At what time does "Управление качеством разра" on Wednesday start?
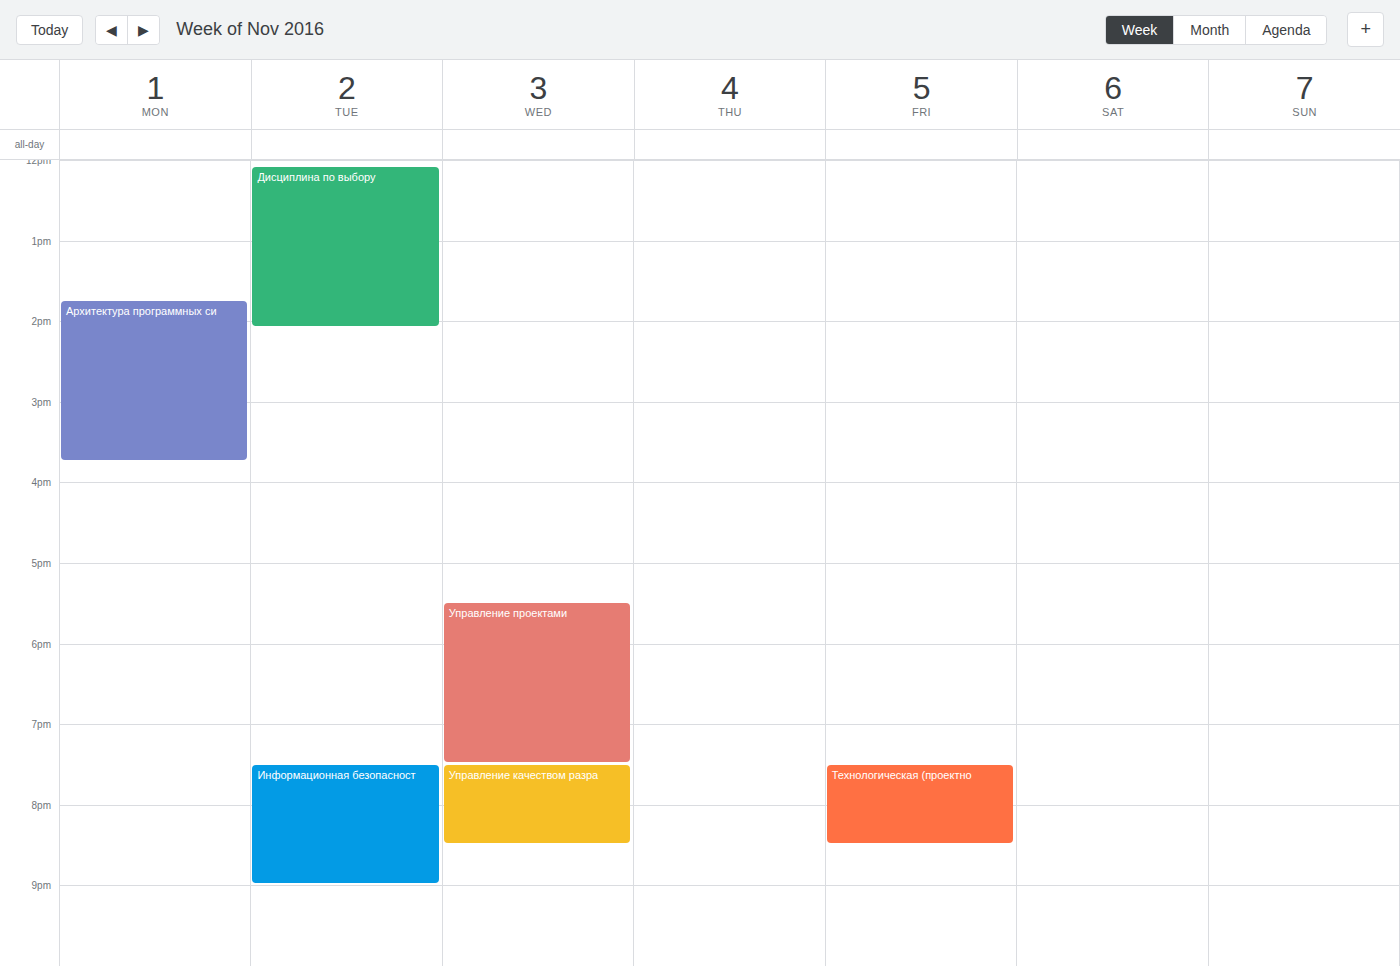
7:30 PM